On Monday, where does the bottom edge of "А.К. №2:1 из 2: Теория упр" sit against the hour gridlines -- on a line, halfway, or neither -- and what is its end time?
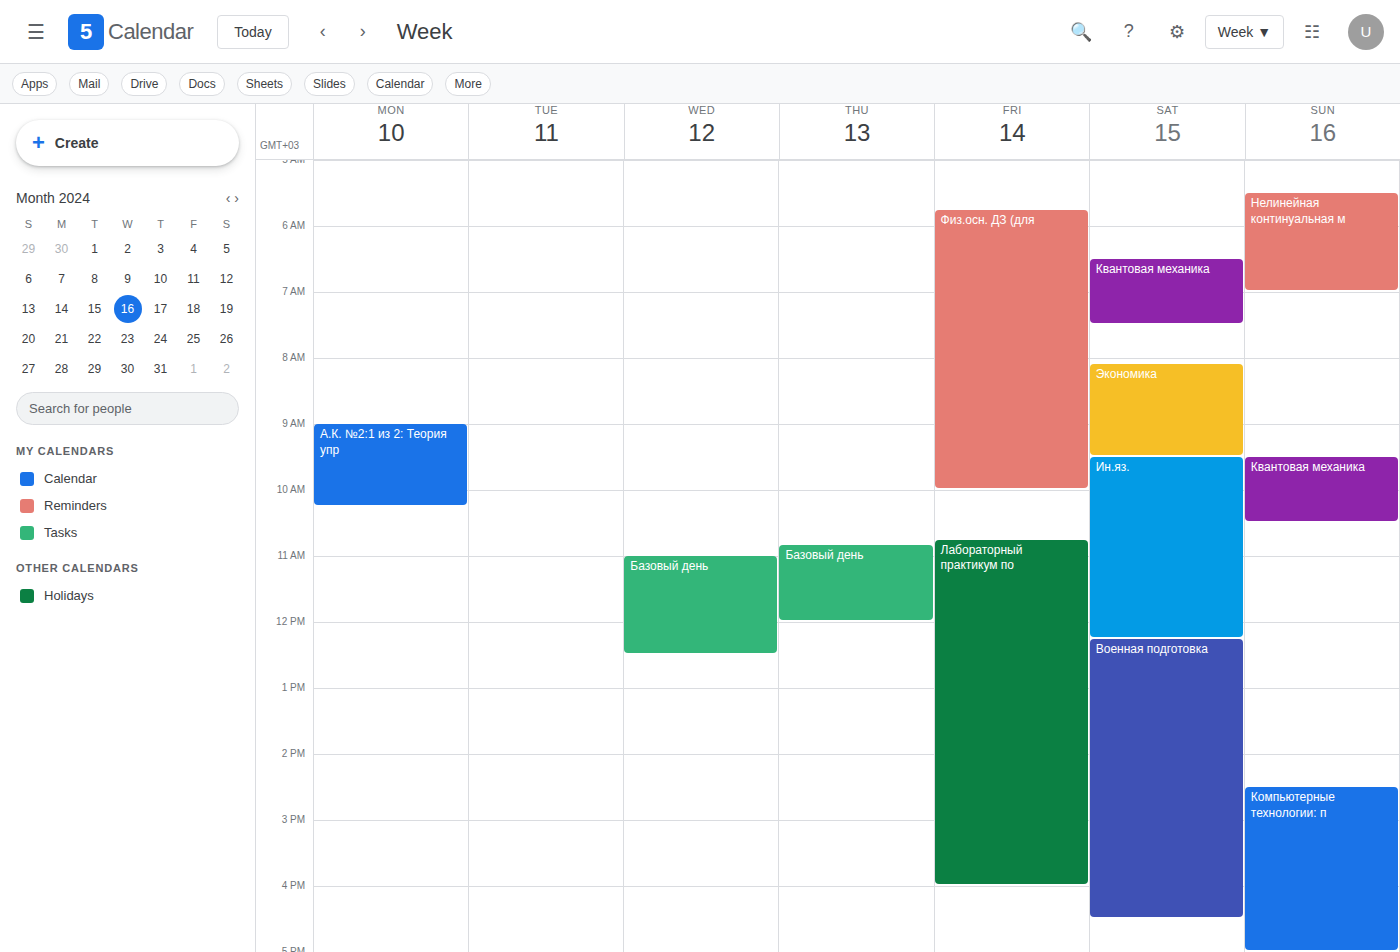
10:15 AM -- neither: a quarter of the way from the 10 AM line to the 11 AM line.